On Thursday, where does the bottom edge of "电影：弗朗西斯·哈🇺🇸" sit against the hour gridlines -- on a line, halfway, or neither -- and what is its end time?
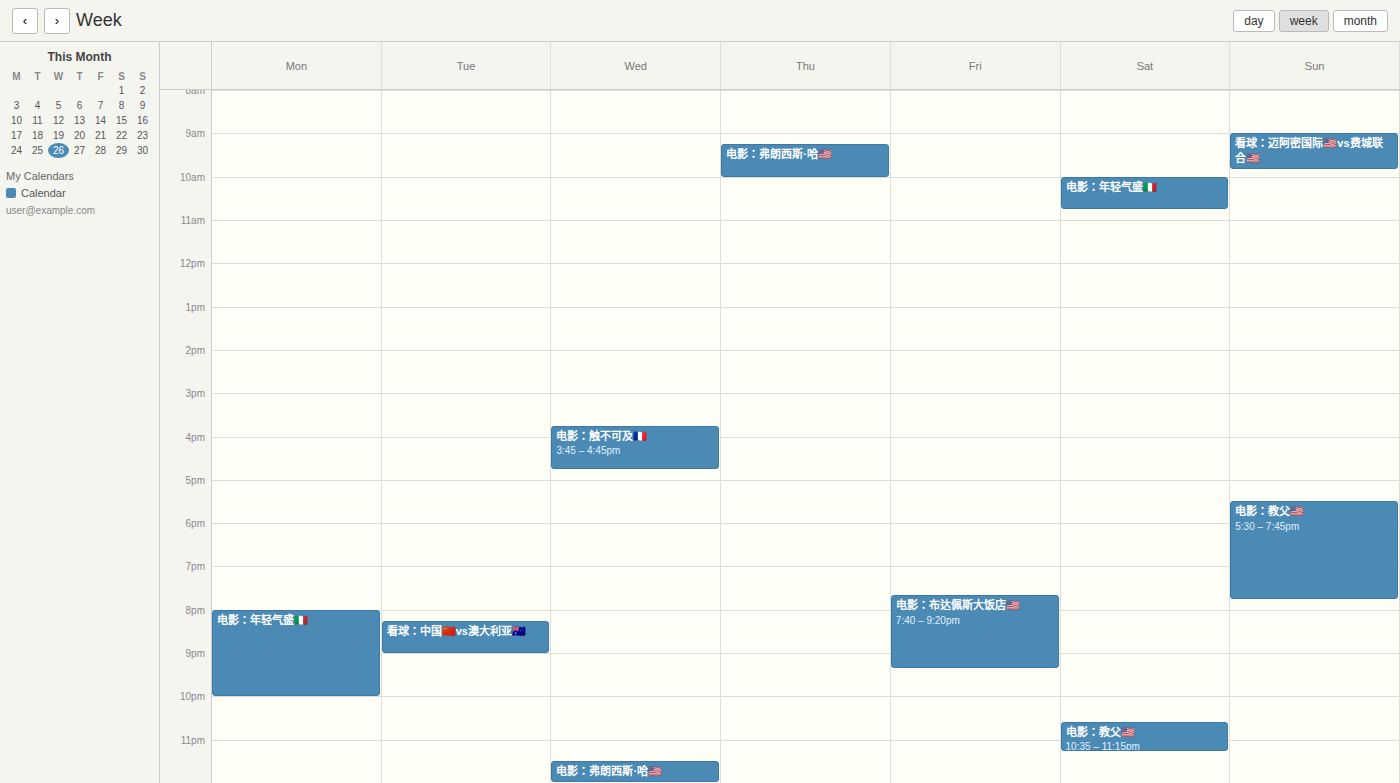
10:00 AM -- exactly on the 10 AM line.